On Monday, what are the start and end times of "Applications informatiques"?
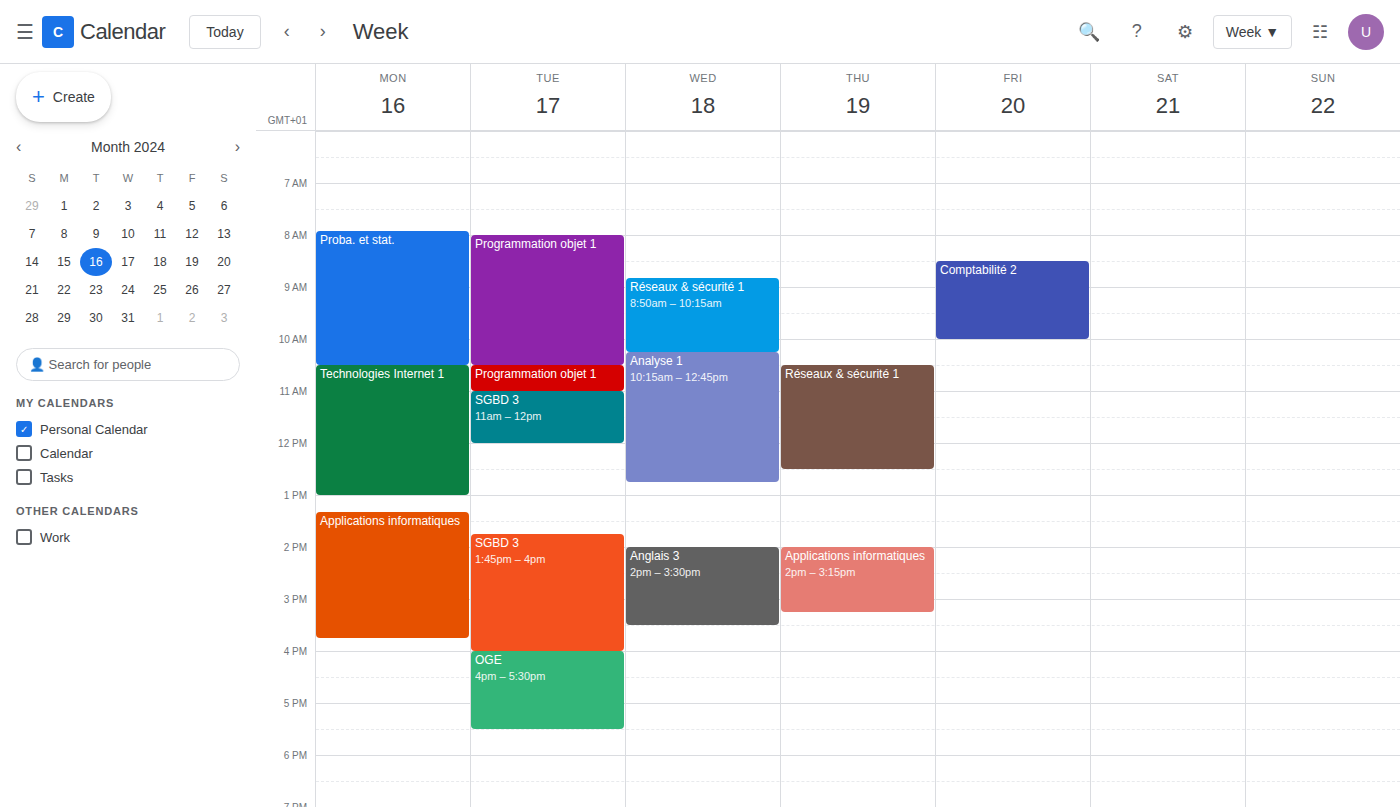
13:20 to 15:45